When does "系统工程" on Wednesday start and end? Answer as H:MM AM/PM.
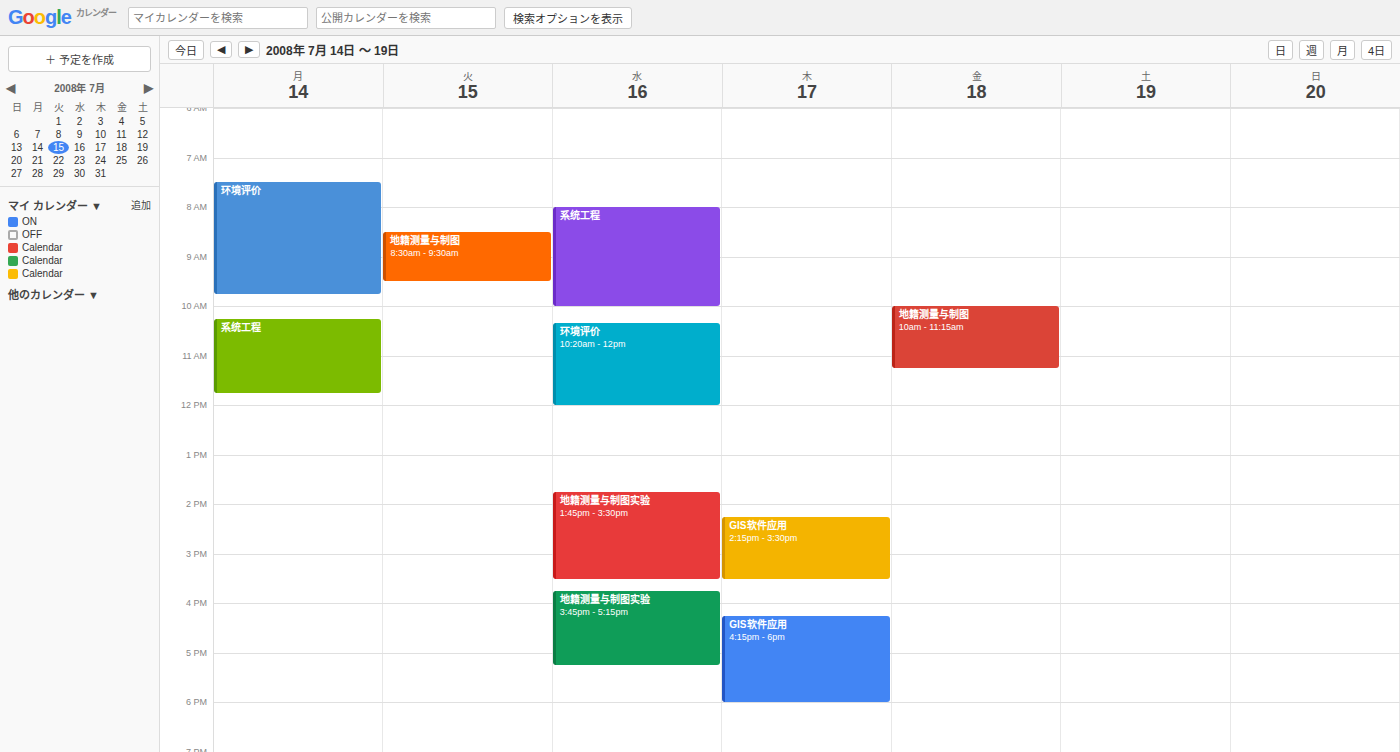
8:00 AM to 10:00 AM